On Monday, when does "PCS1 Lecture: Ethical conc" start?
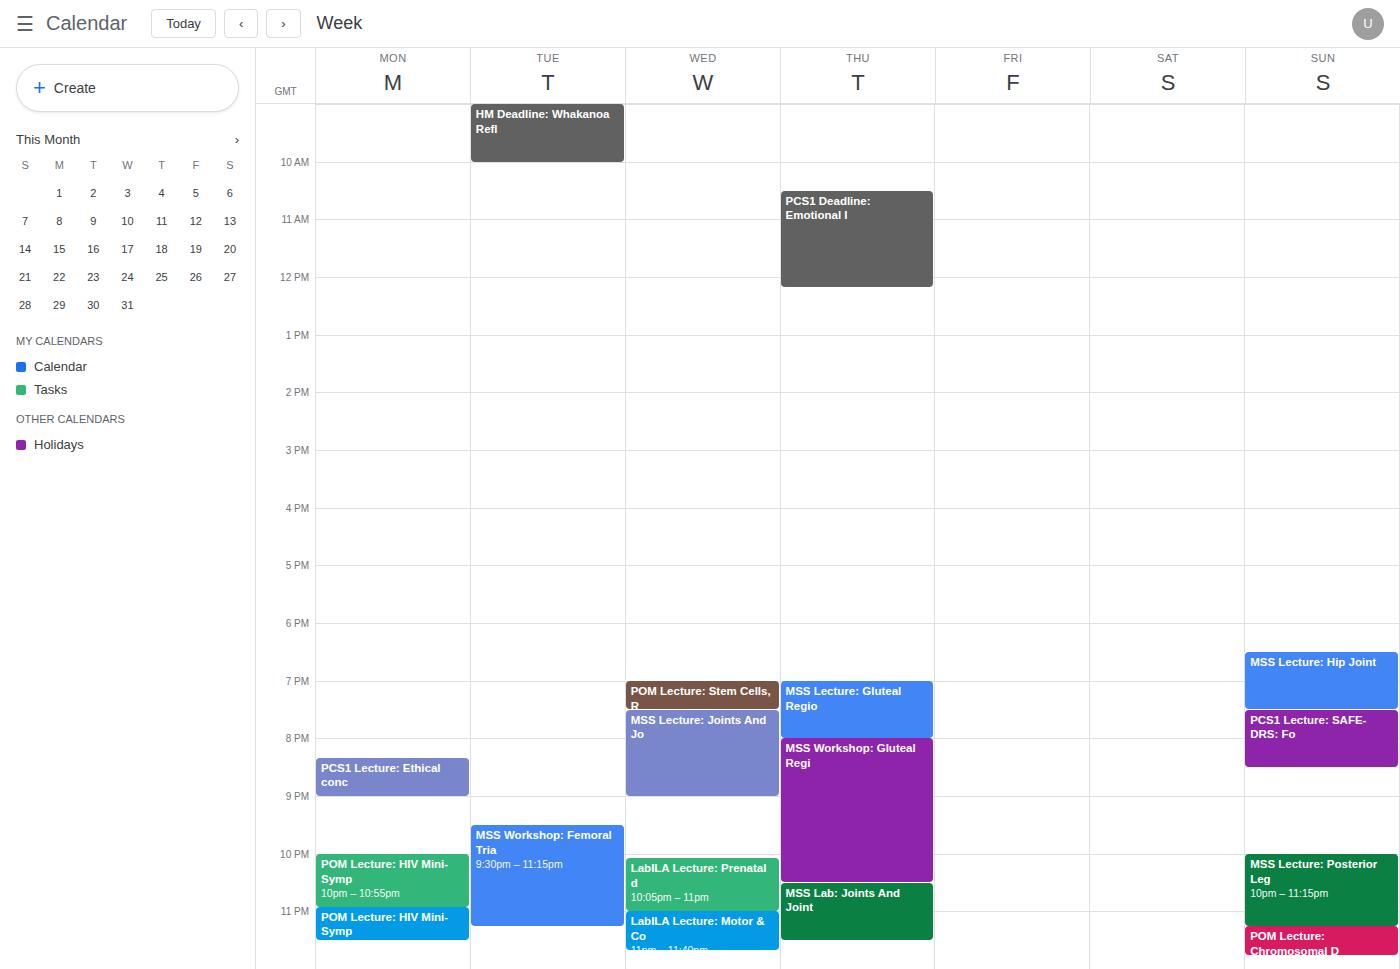
8:20 PM